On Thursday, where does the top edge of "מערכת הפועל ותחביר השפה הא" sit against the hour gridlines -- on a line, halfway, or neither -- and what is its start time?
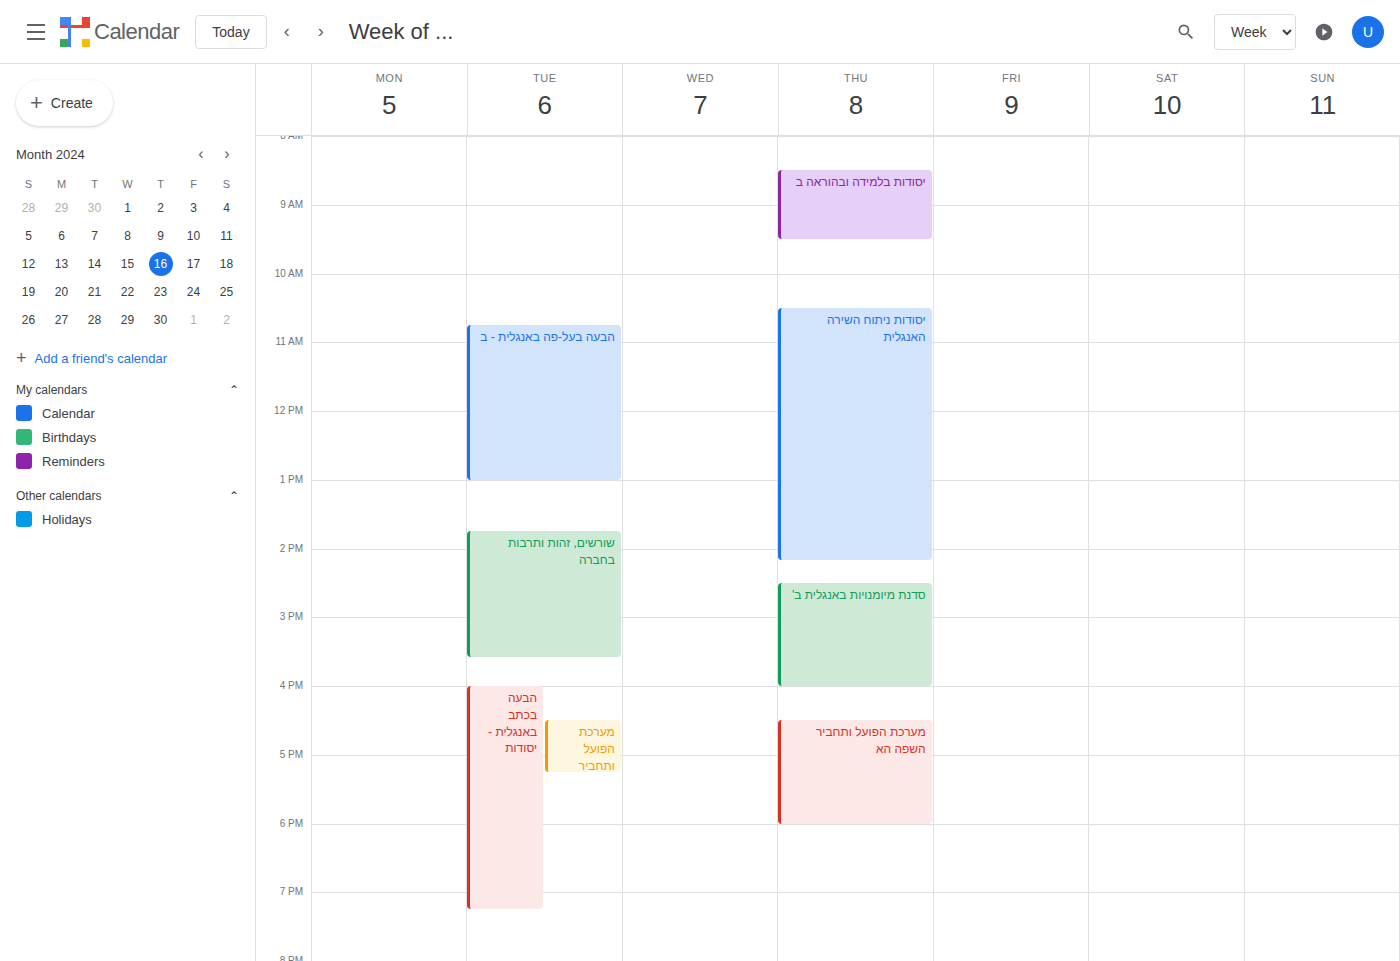
4:30 PM -- halfway between the 4 PM and 5 PM lines.